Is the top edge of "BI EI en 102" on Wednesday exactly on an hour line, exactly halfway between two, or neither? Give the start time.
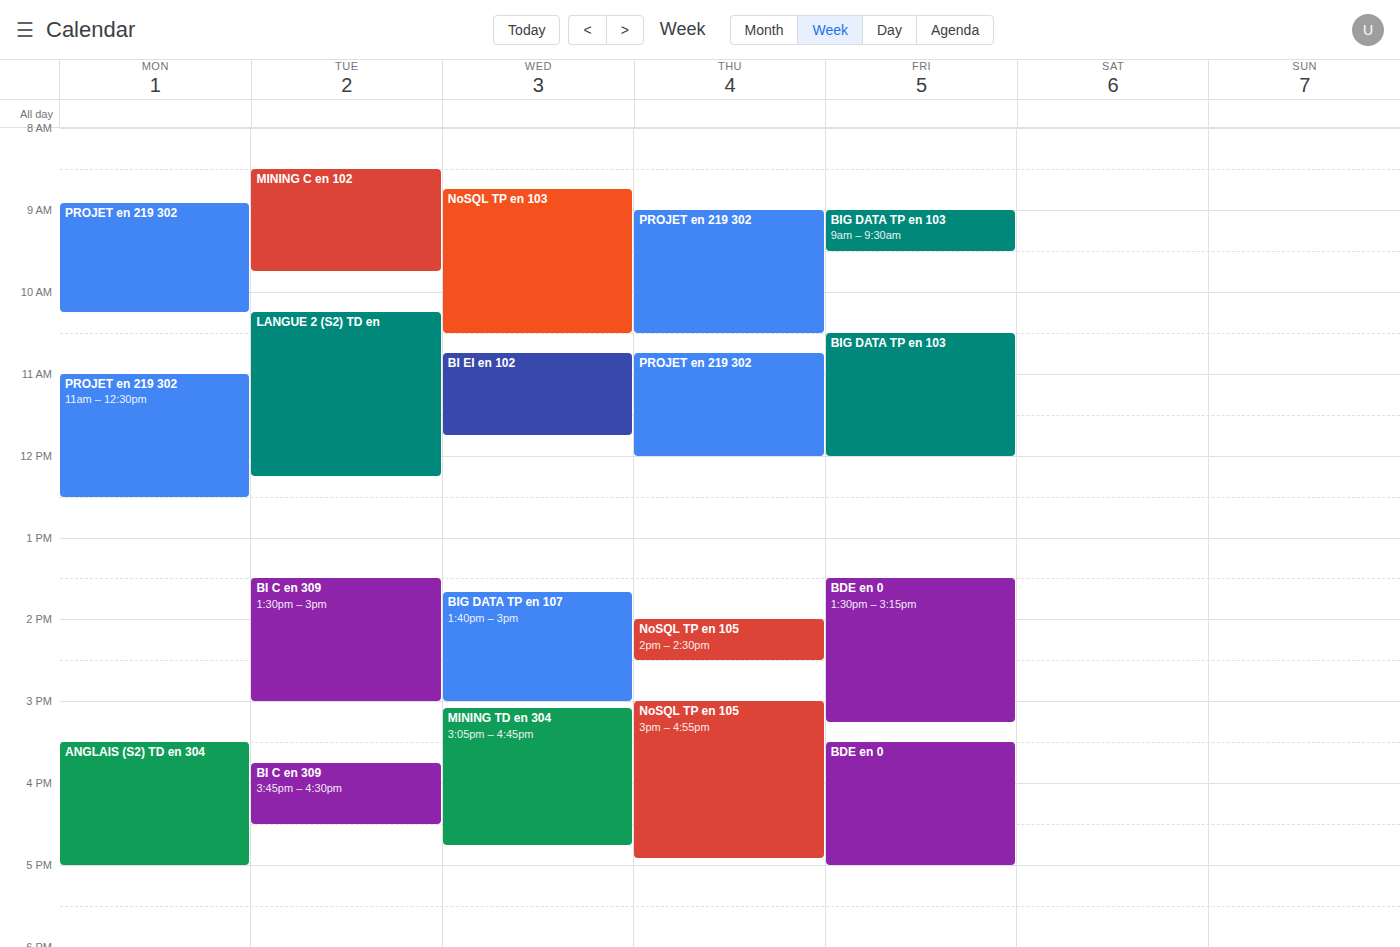
10:45 AM -- neither: three quarters of the way from the 10 AM line to the 11 AM line.